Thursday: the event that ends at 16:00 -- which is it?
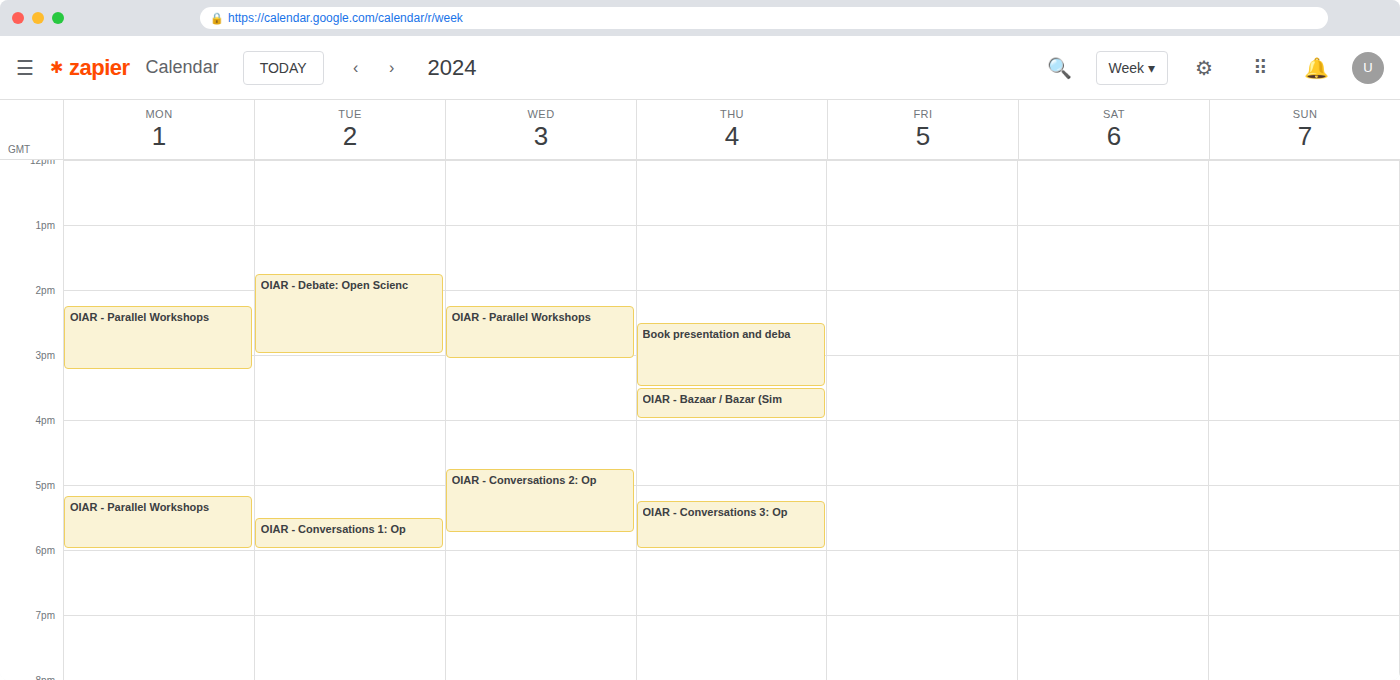
"OIAR - Bazaar / Bazar (Sim"